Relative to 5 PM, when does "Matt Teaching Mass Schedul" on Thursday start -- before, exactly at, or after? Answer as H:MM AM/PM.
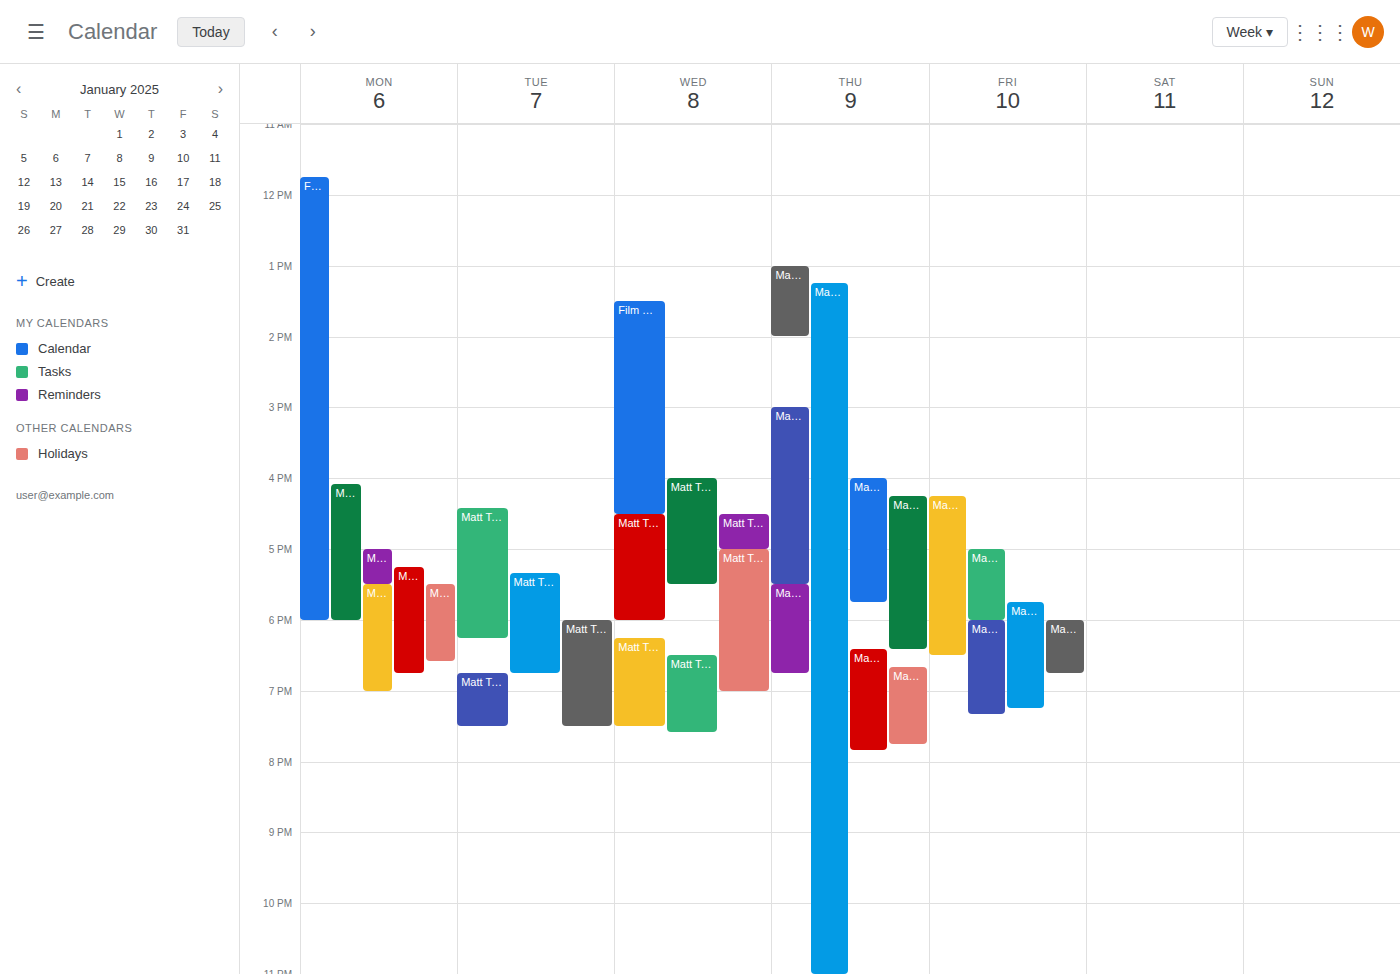
5:30 PM -- after 5 PM, 30 minutes below the 5 PM line.